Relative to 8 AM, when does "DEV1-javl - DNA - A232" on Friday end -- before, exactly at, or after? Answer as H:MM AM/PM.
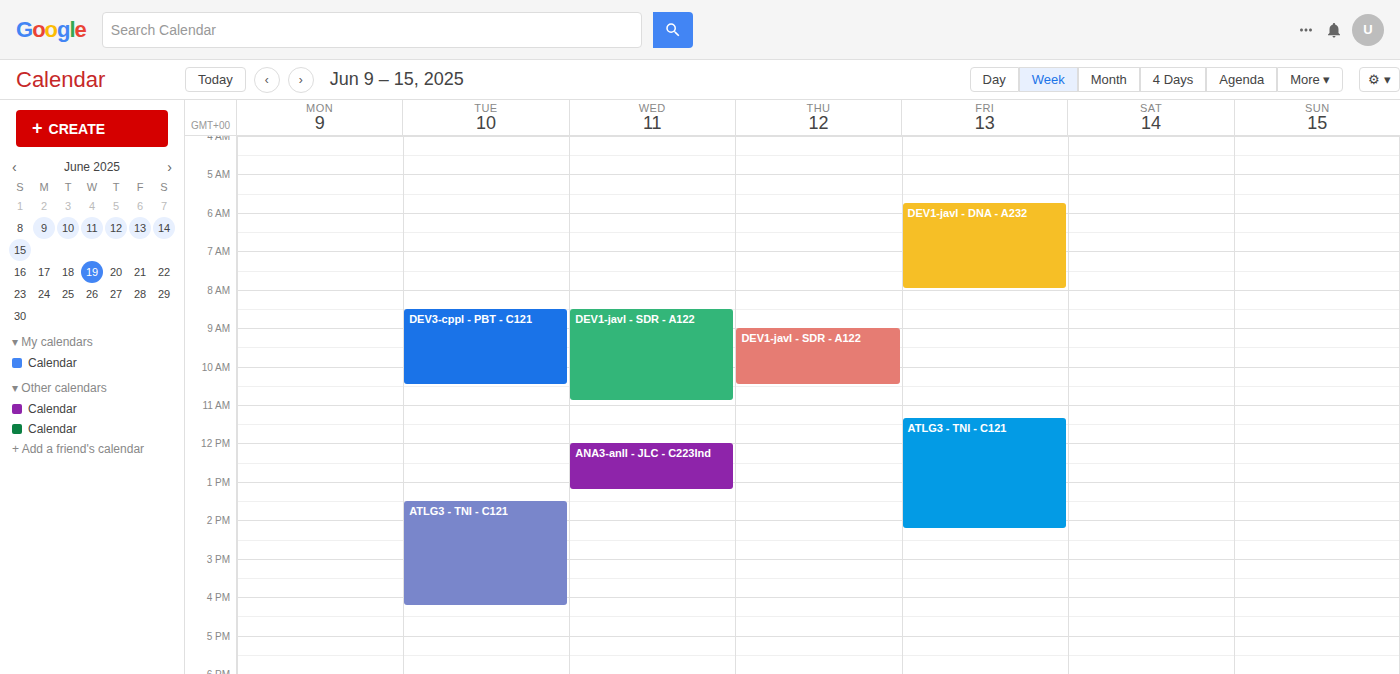
8:00 AM -- exactly at 8 AM, on the 8 AM line.